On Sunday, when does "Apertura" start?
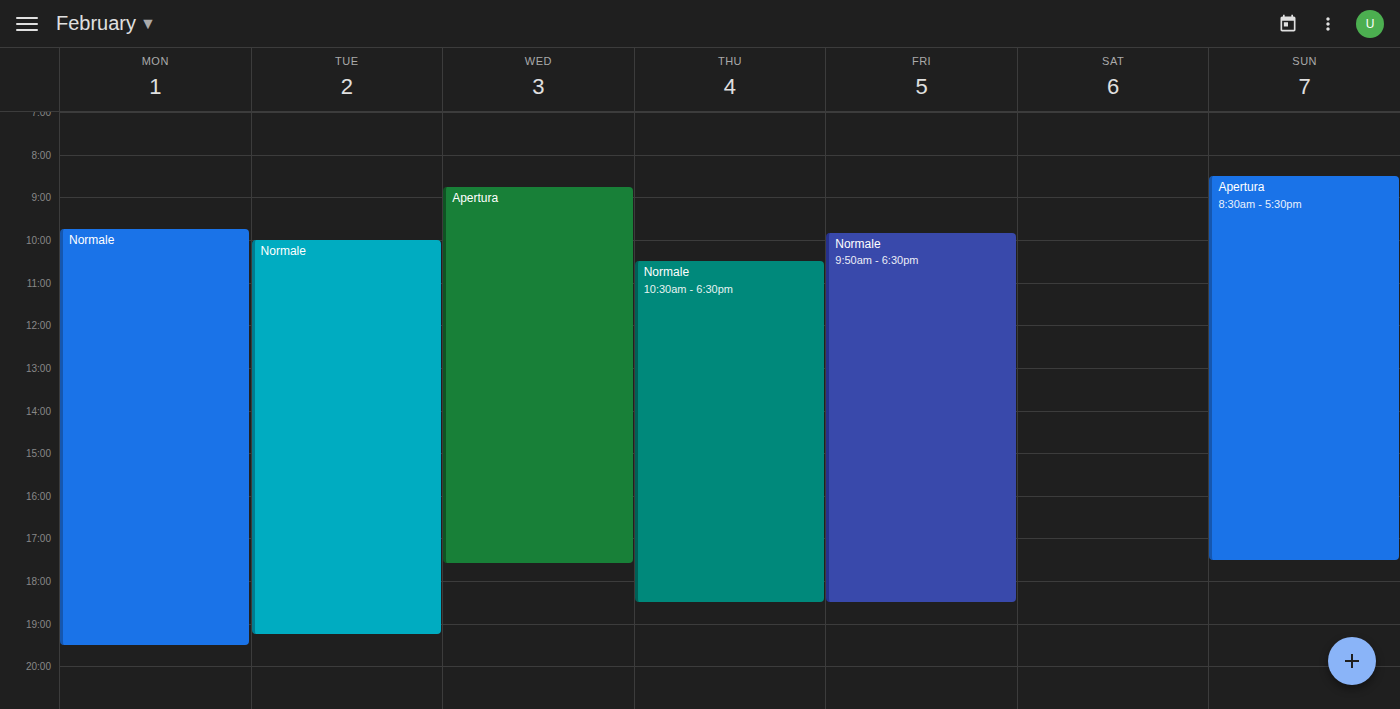
8:30 AM